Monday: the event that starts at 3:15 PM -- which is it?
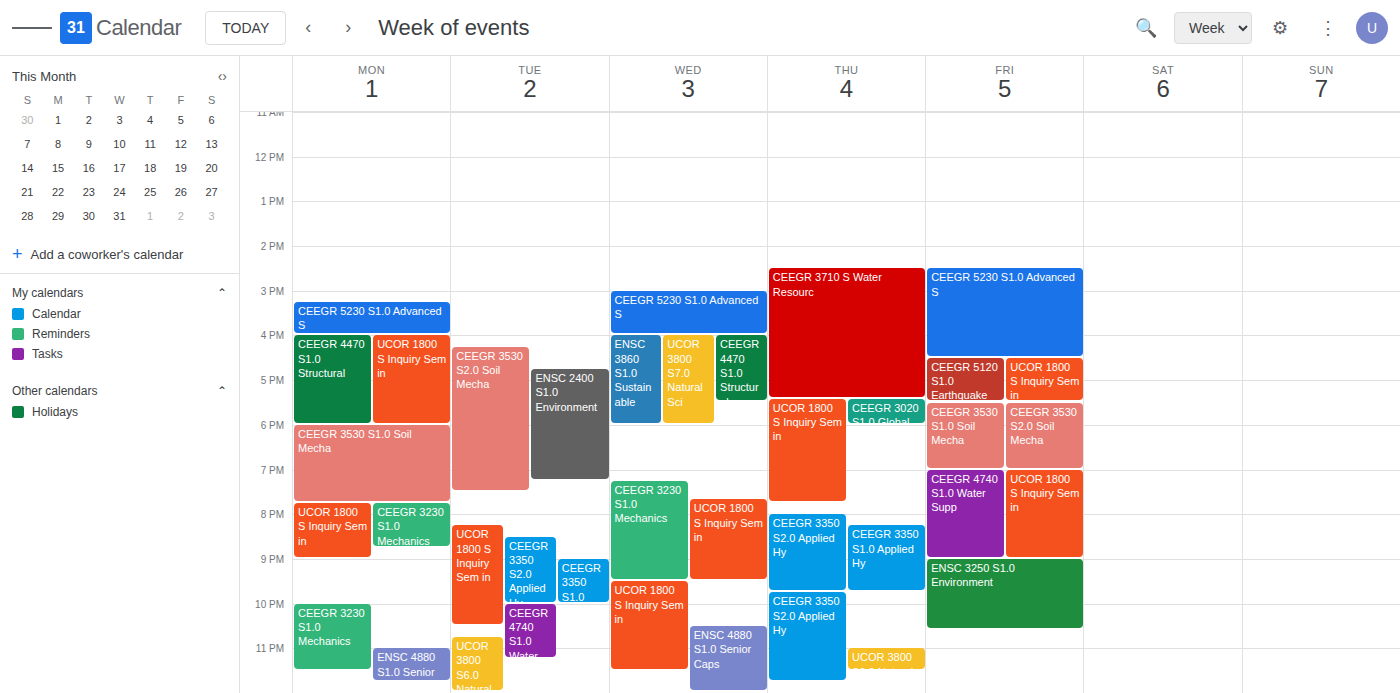
"CEEGR 5230 S1.0 Advanced S"